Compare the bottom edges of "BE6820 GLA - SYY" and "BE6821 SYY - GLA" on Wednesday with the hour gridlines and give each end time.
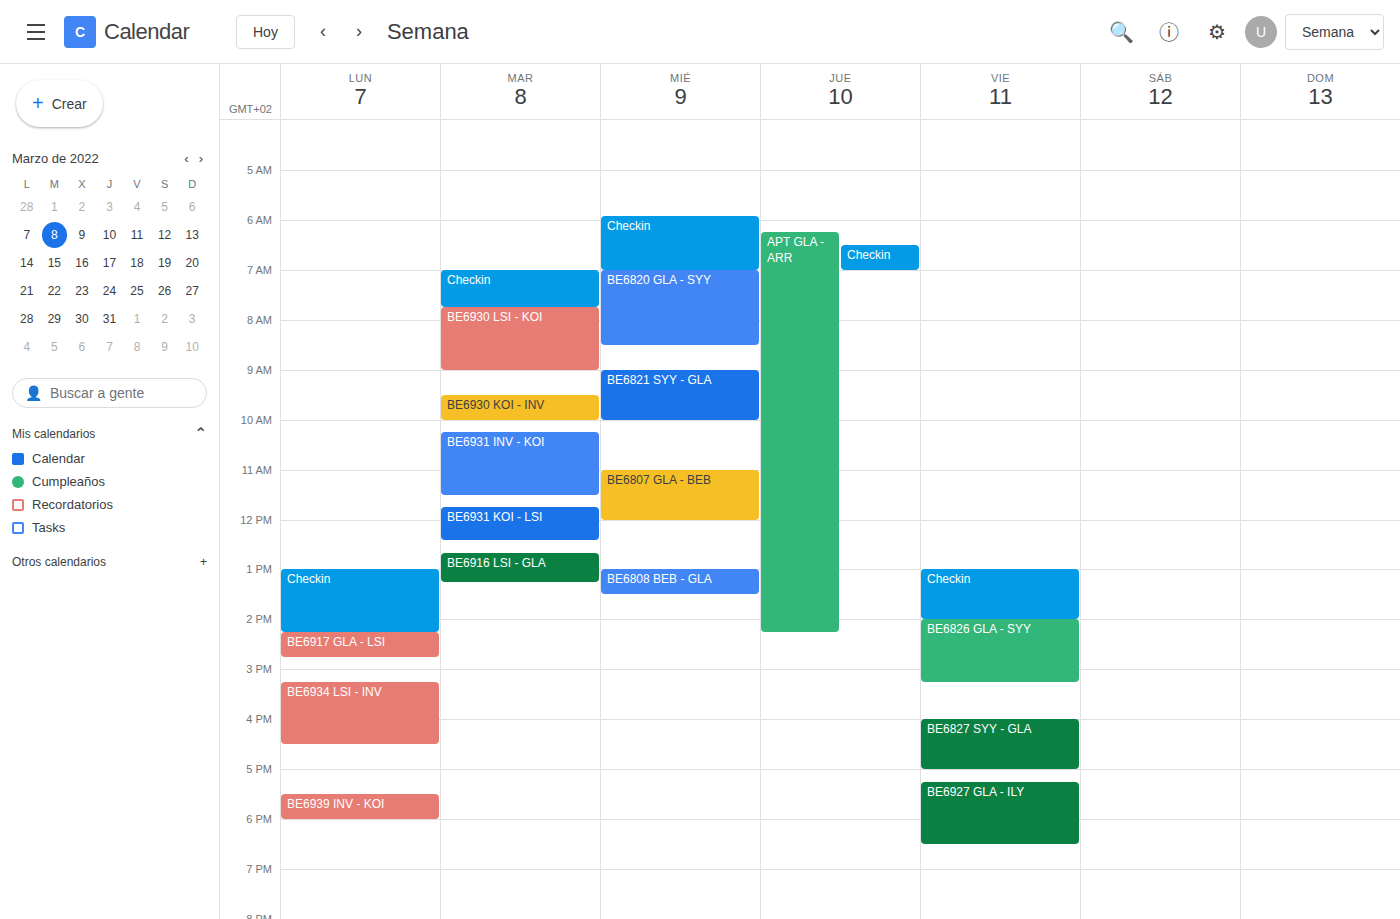
"BE6820 GLA - SYY": 8:30 AM, halfway between the 8 AM and 9 AM lines. "BE6821 SYY - GLA": 10:00 AM, exactly on the 10 AM line.